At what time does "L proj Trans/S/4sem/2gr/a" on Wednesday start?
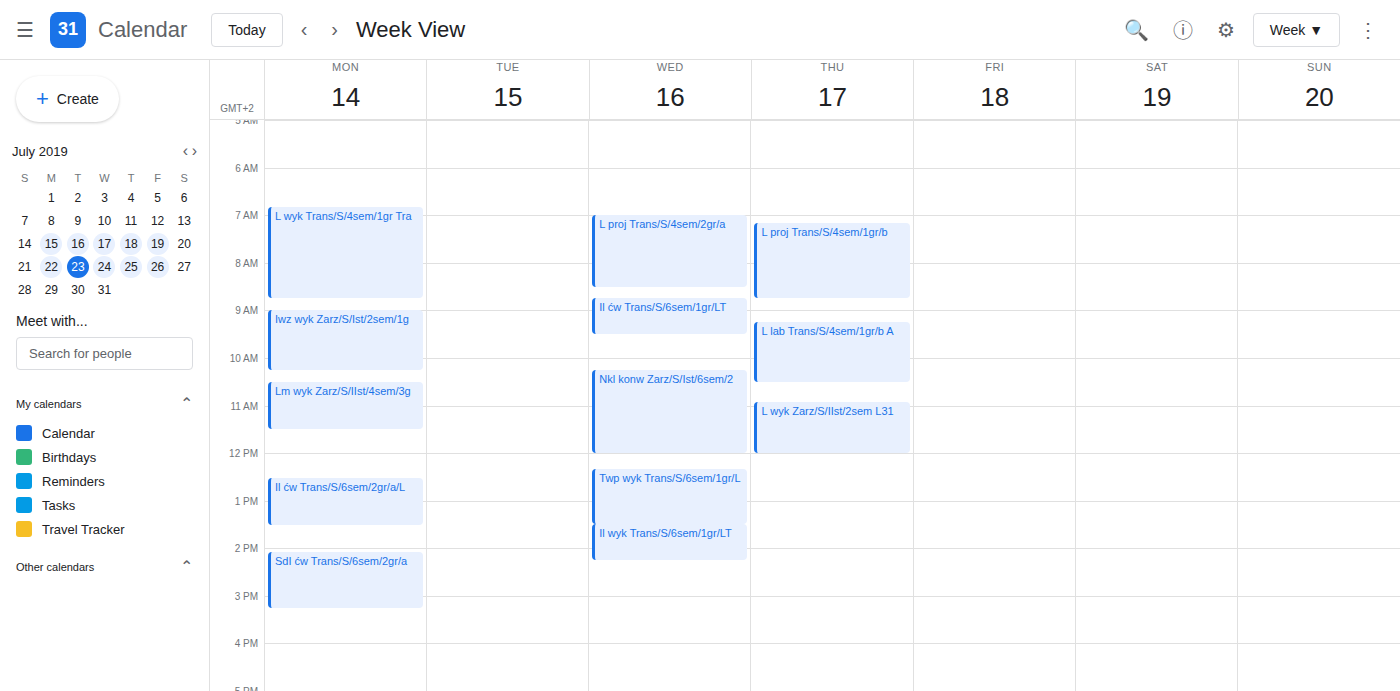
7:00 AM